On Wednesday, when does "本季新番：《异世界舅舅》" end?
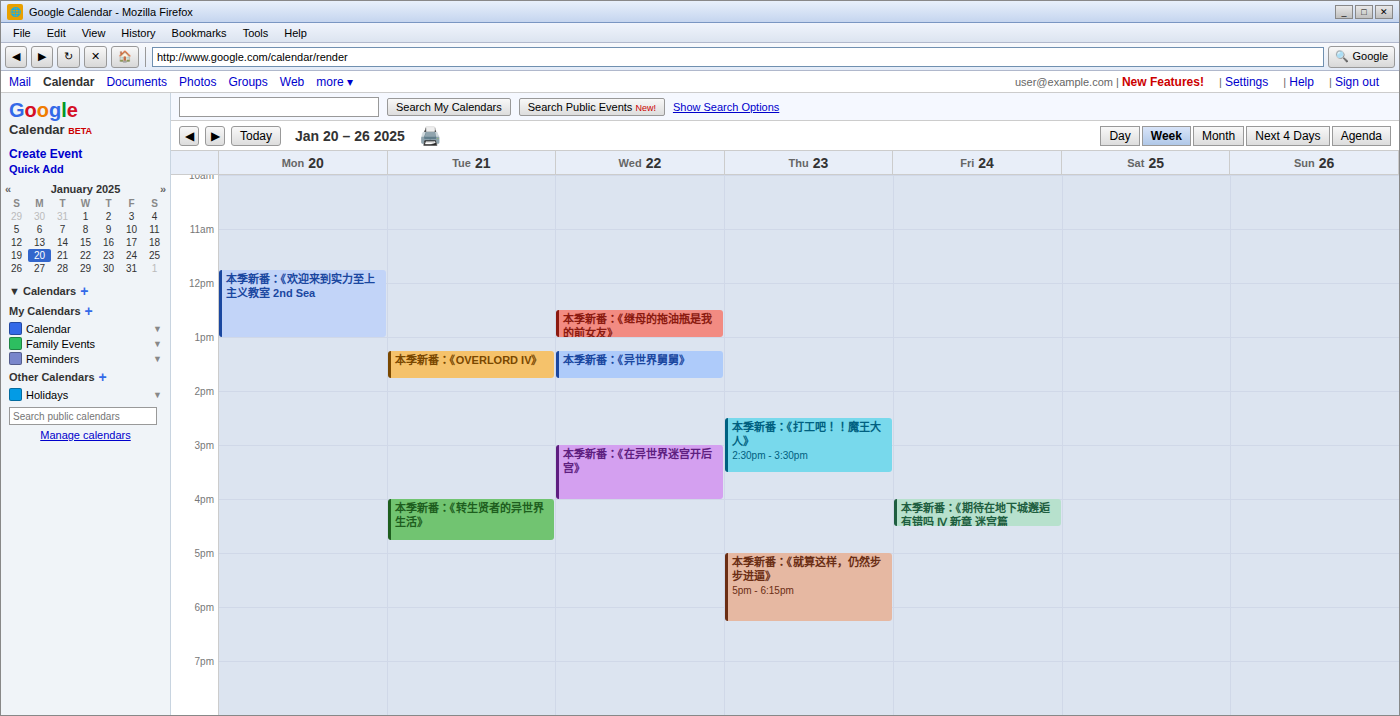
1:45 PM